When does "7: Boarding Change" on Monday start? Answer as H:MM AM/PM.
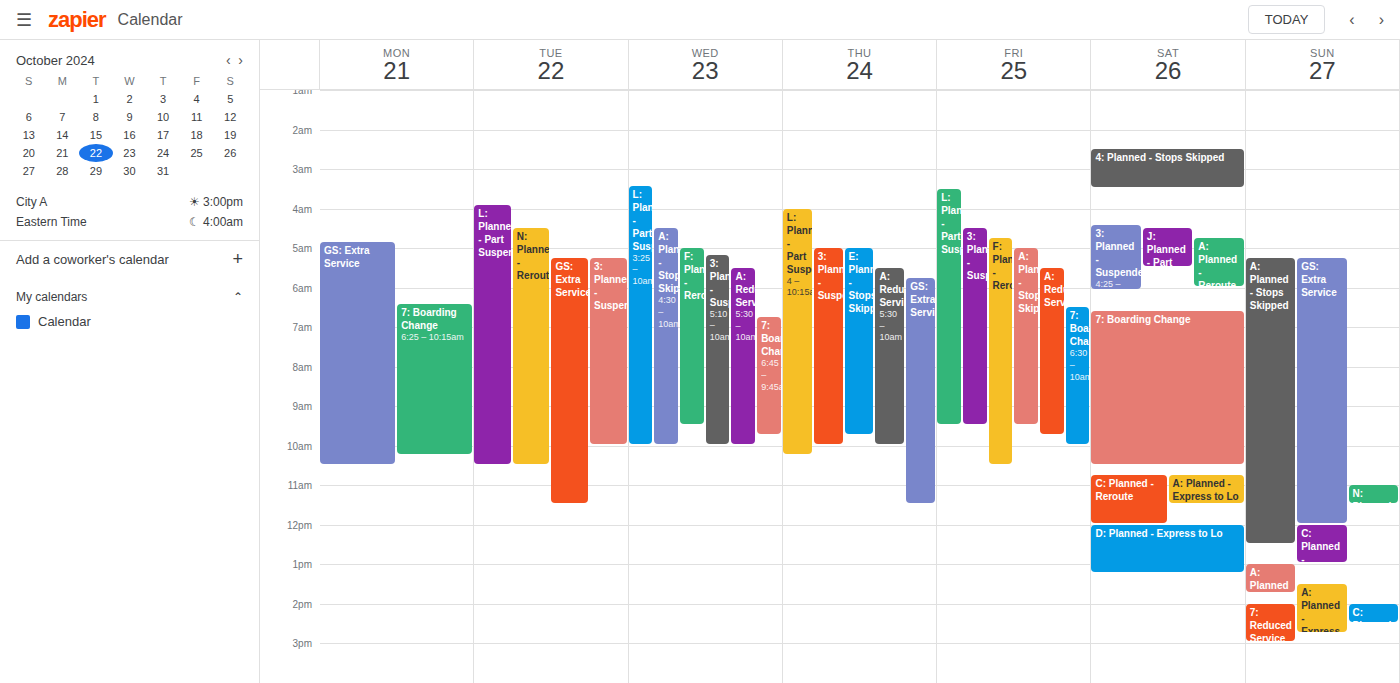
6:25 AM